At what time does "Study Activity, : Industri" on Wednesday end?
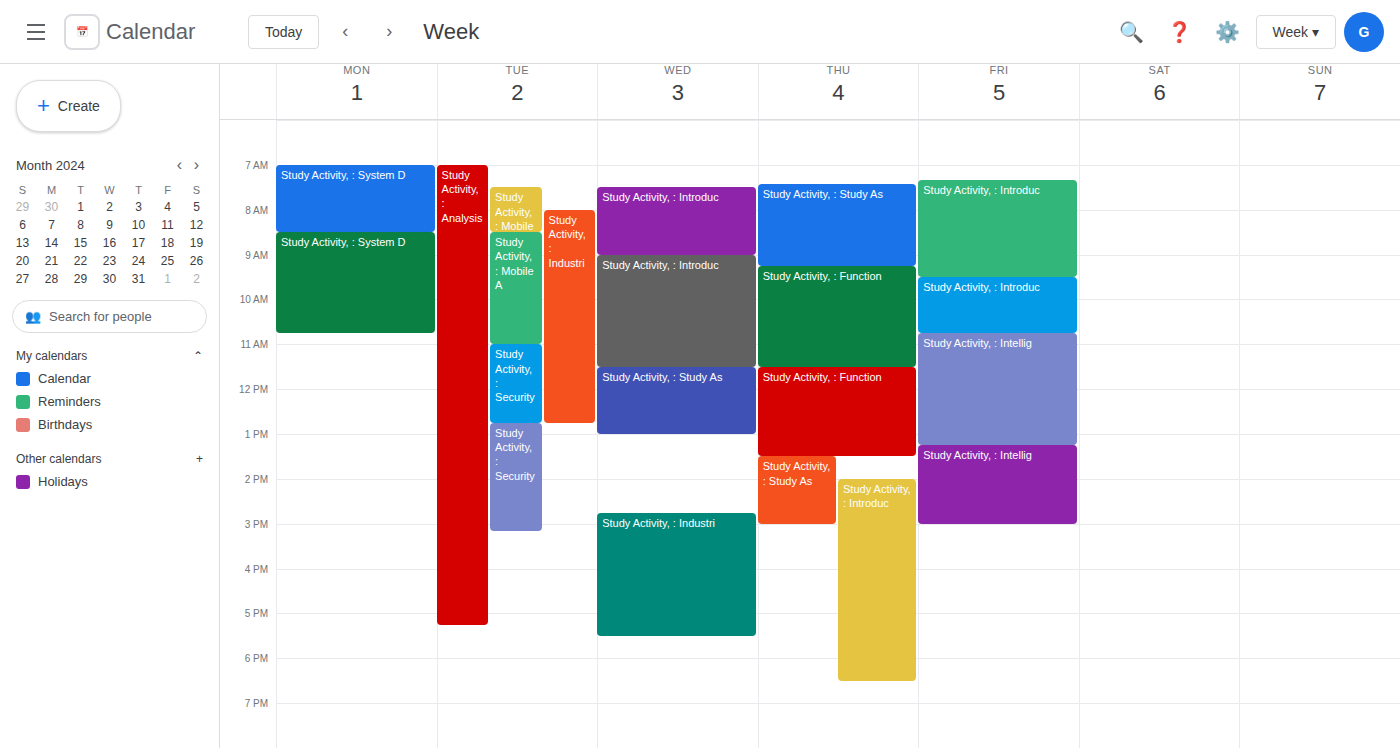
5:30 PM